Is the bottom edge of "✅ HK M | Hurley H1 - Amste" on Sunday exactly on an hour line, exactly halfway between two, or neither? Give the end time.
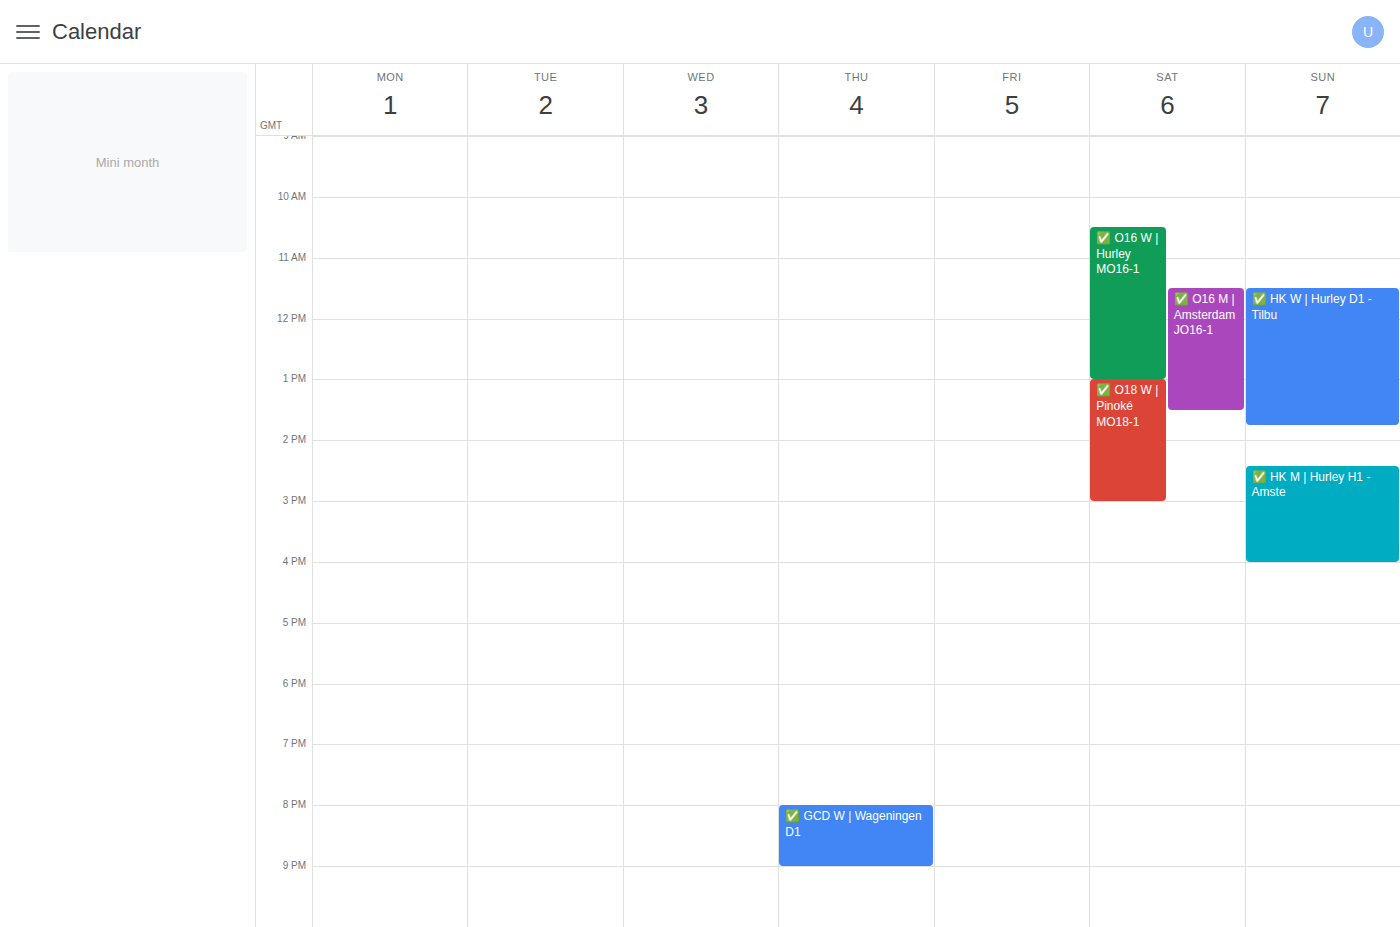
4:00 PM -- exactly on the 4 PM line.